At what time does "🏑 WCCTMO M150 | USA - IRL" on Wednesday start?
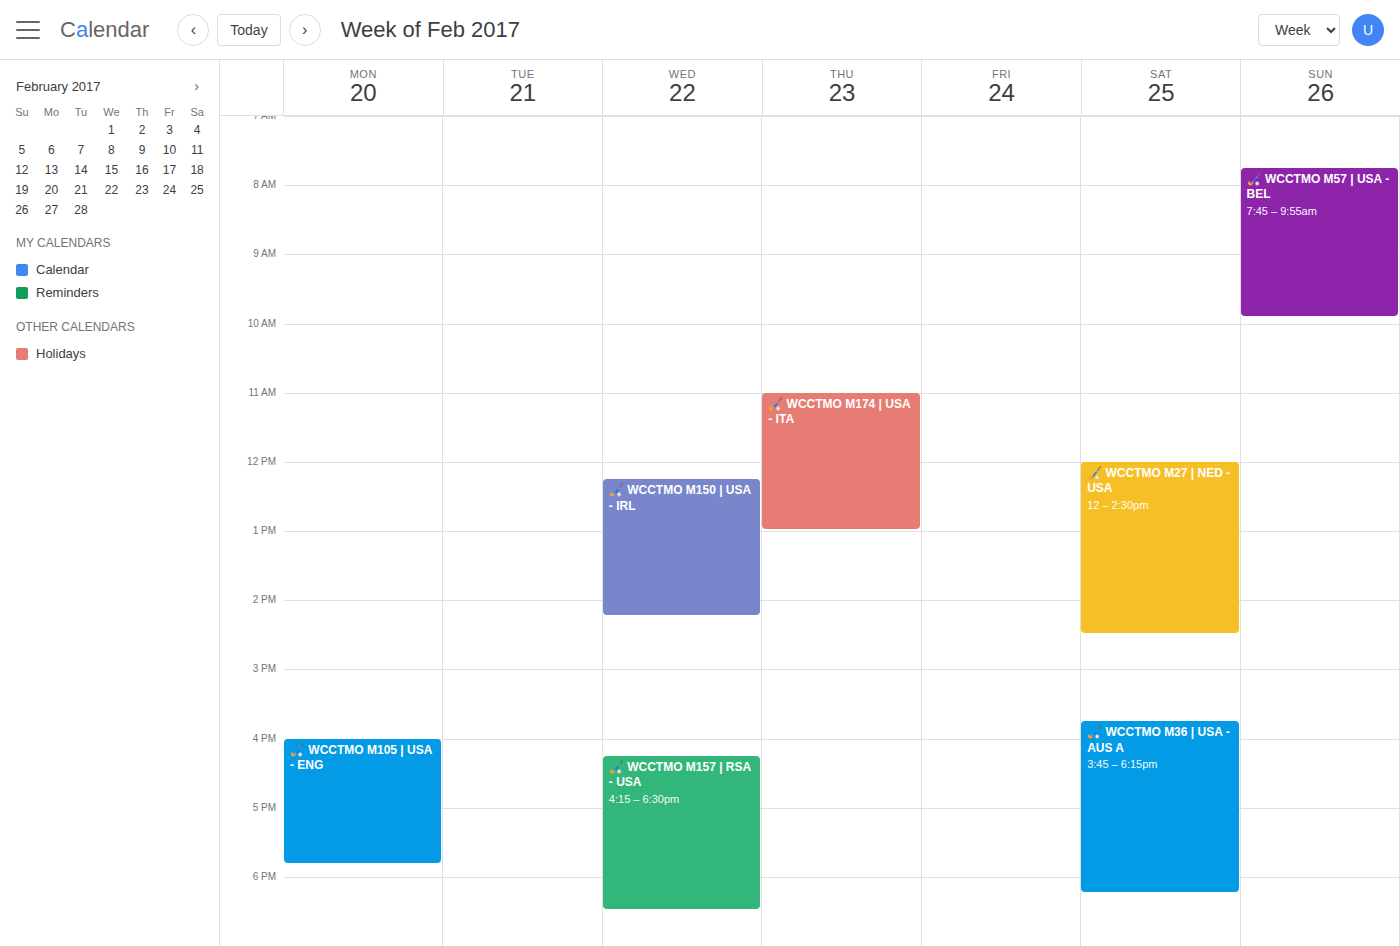
12:15 PM